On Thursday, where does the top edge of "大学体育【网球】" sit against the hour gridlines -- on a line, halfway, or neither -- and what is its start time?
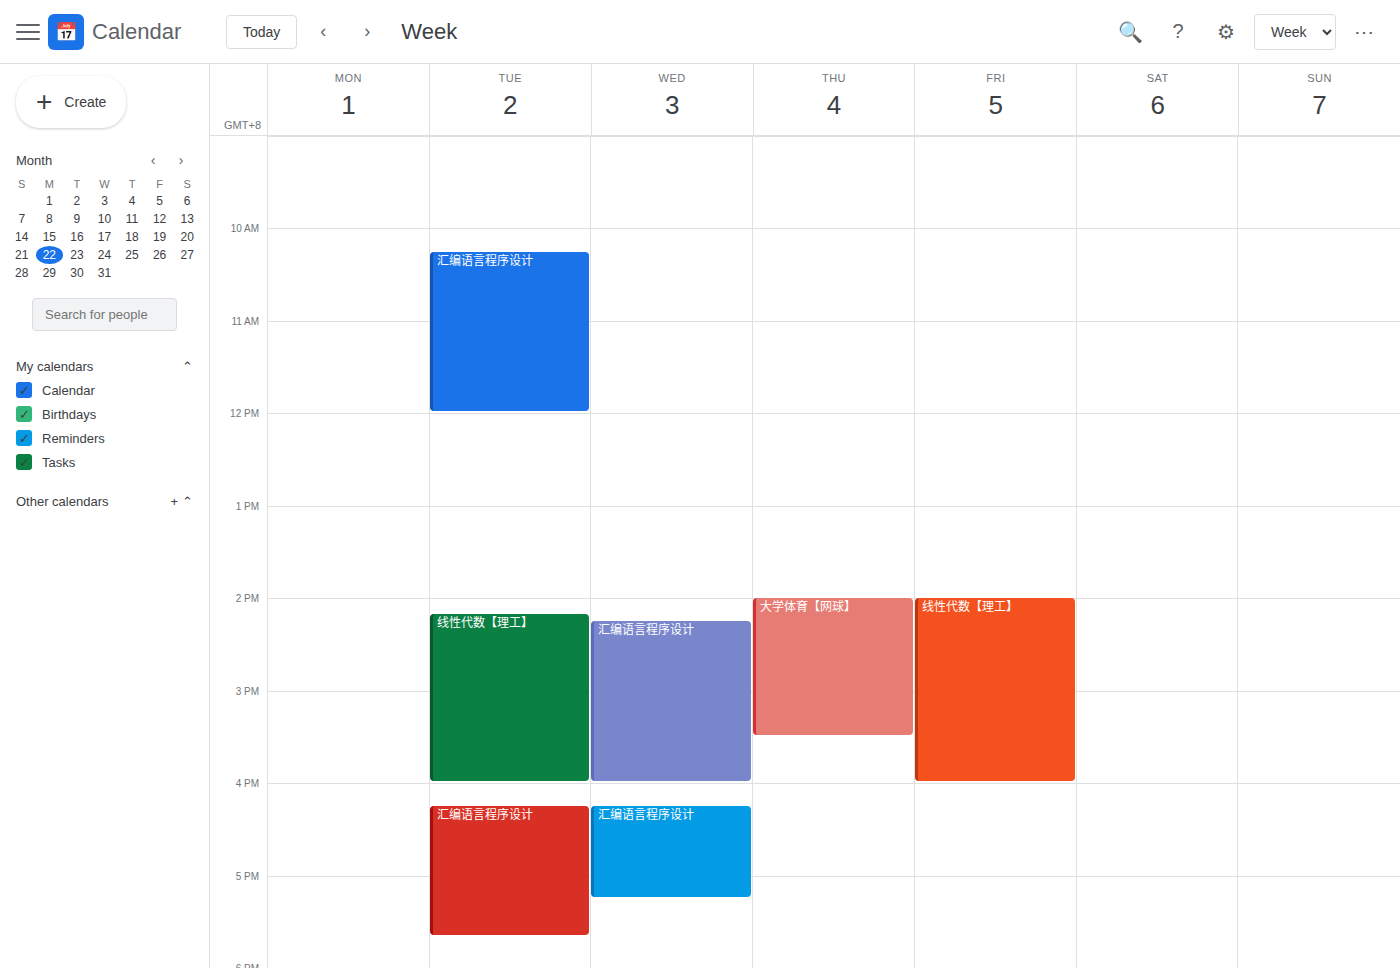
2:00 PM -- exactly on the 2 PM line.